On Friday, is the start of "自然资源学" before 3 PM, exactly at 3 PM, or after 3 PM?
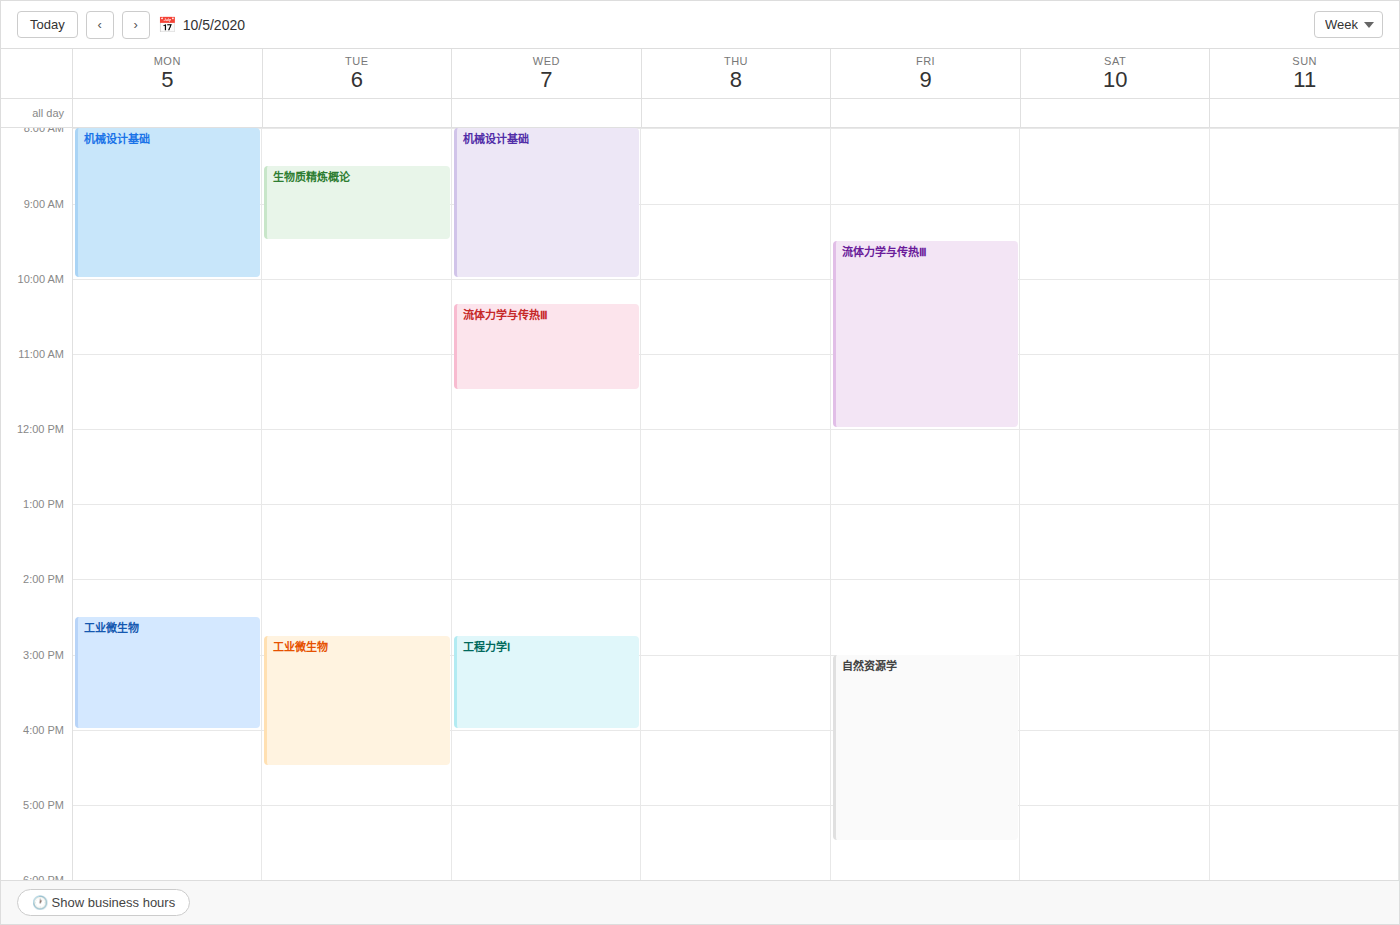
3:00 PM -- exactly at 3 PM, on the 3 PM line.